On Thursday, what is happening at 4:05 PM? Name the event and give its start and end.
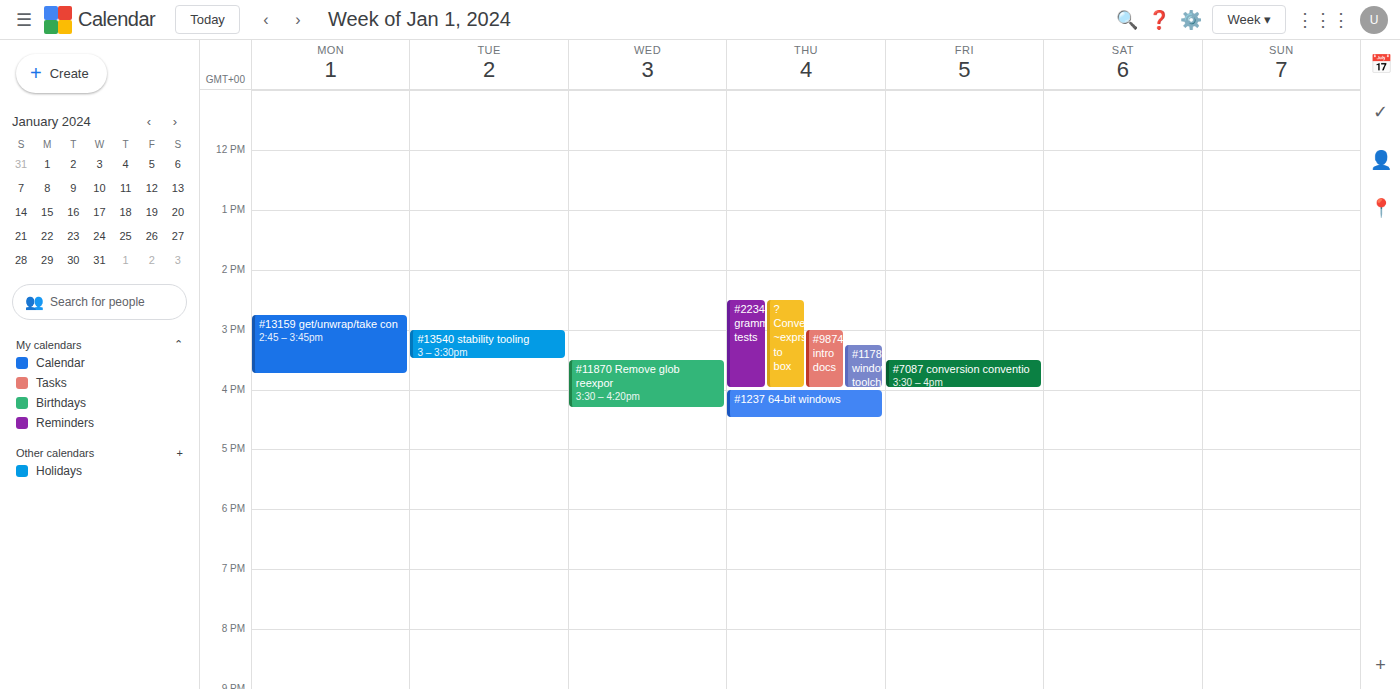
"#1237 64-bit windows", 4:00 PM to 4:30 PM